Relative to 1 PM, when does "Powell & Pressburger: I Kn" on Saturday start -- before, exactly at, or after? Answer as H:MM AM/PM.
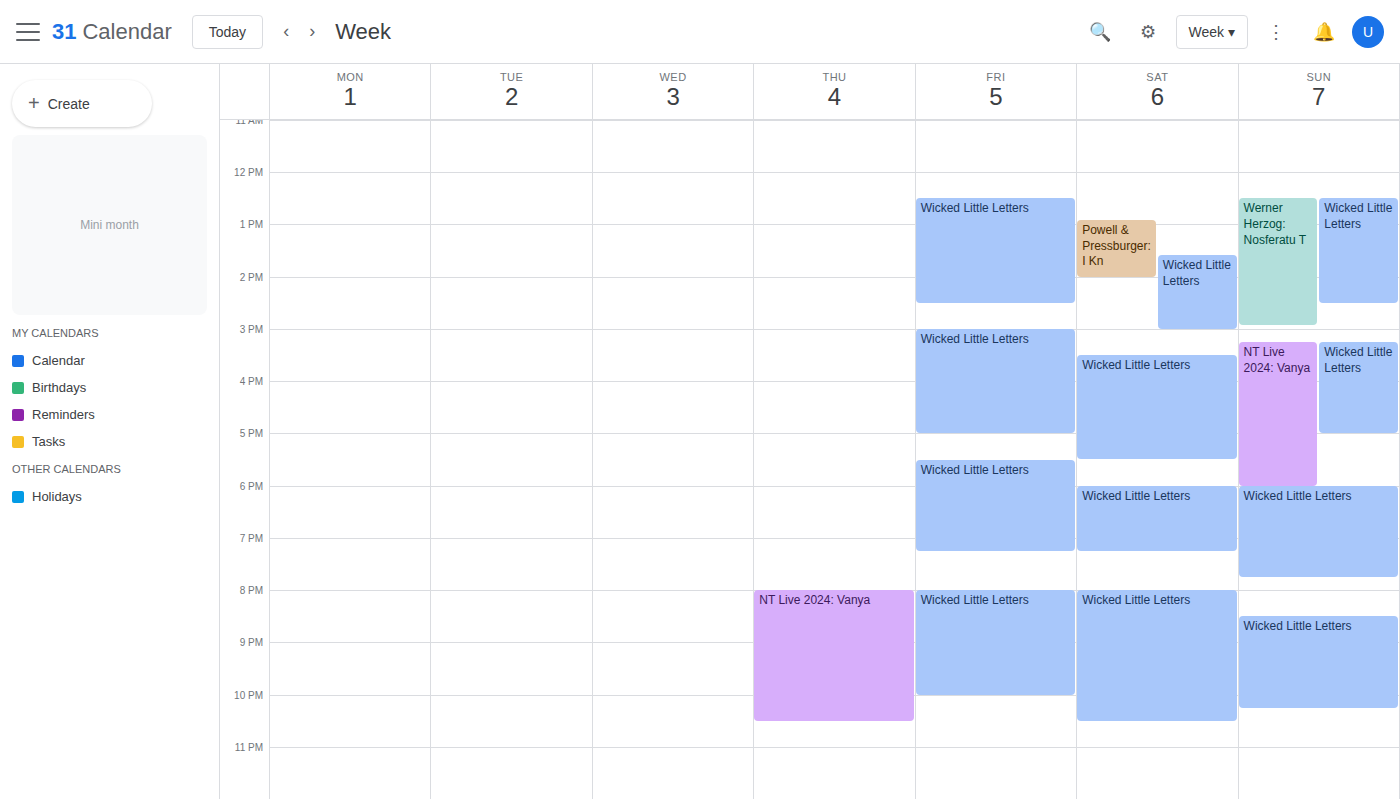
12:55 PM -- before 1 PM, 5 minutes above the 1 PM line.